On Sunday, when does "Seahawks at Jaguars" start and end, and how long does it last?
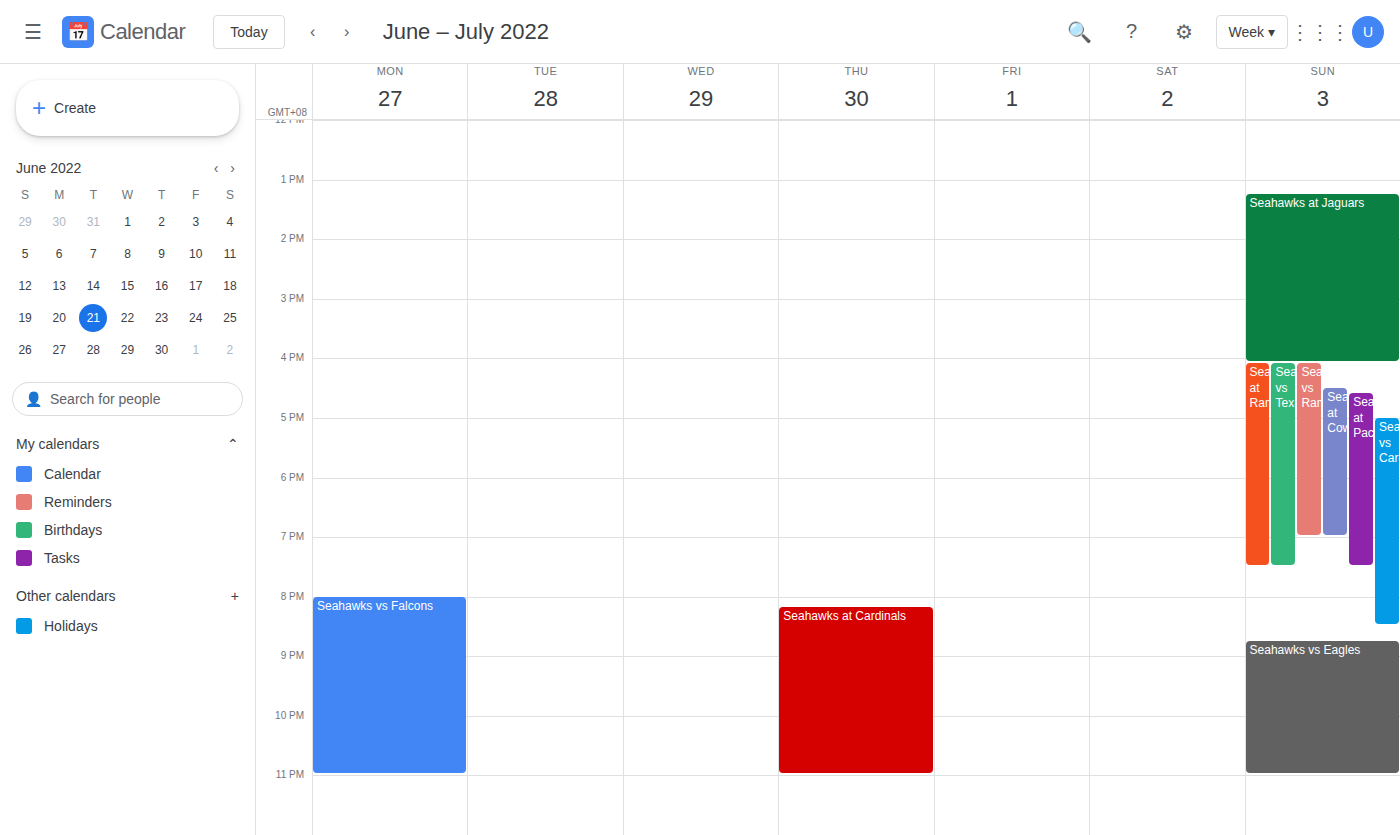
1:15 PM to 4:05 PM, 2 hours 50 minutes